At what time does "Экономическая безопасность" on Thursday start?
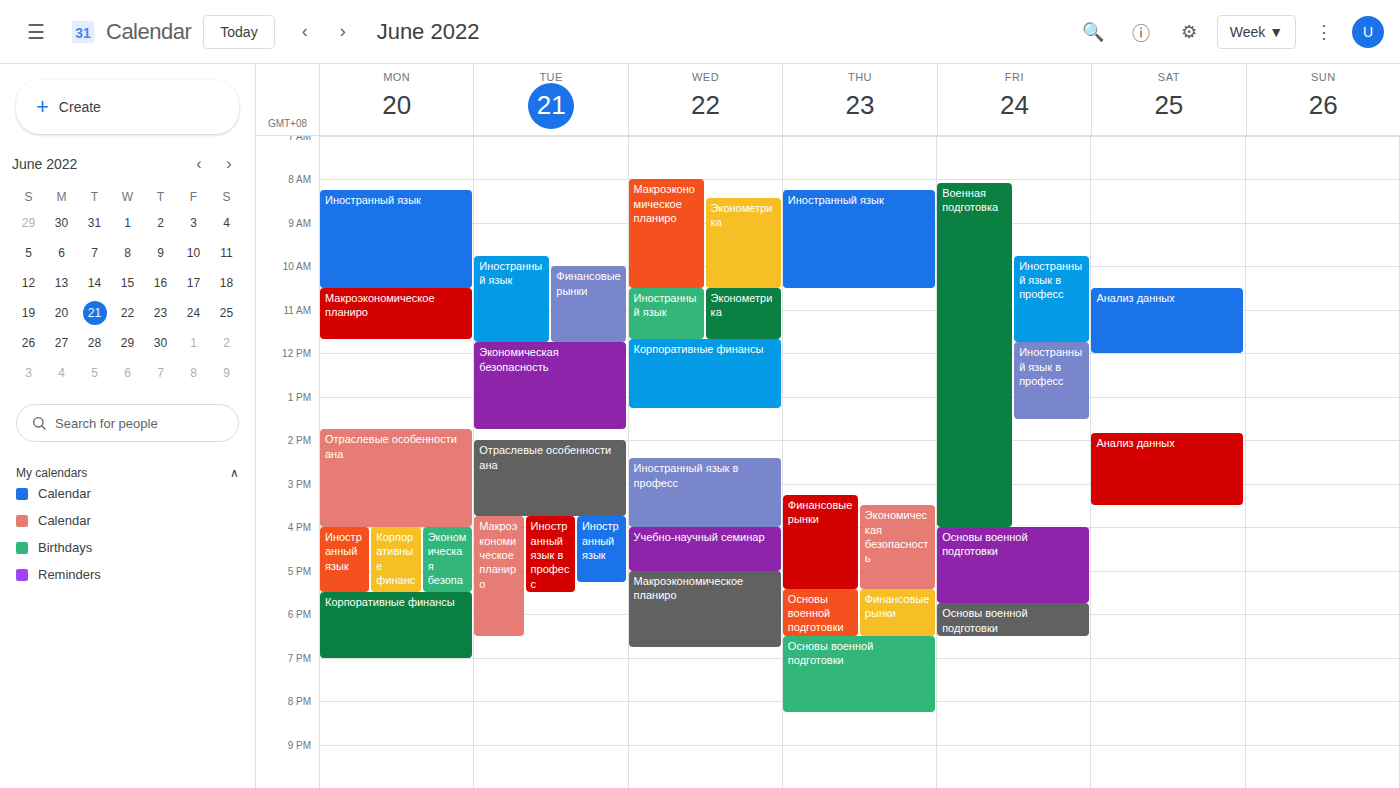
3:30 PM